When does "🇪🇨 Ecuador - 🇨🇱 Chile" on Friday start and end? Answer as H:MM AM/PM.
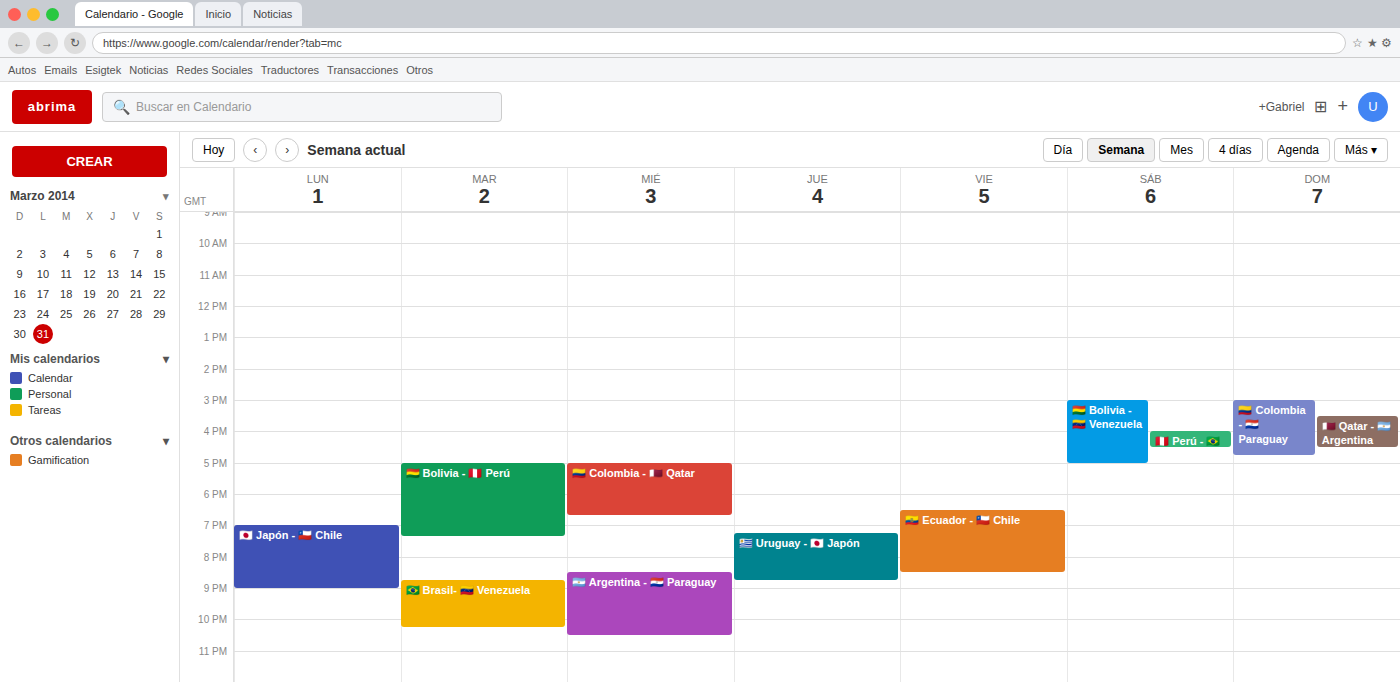
6:30 PM to 8:30 PM